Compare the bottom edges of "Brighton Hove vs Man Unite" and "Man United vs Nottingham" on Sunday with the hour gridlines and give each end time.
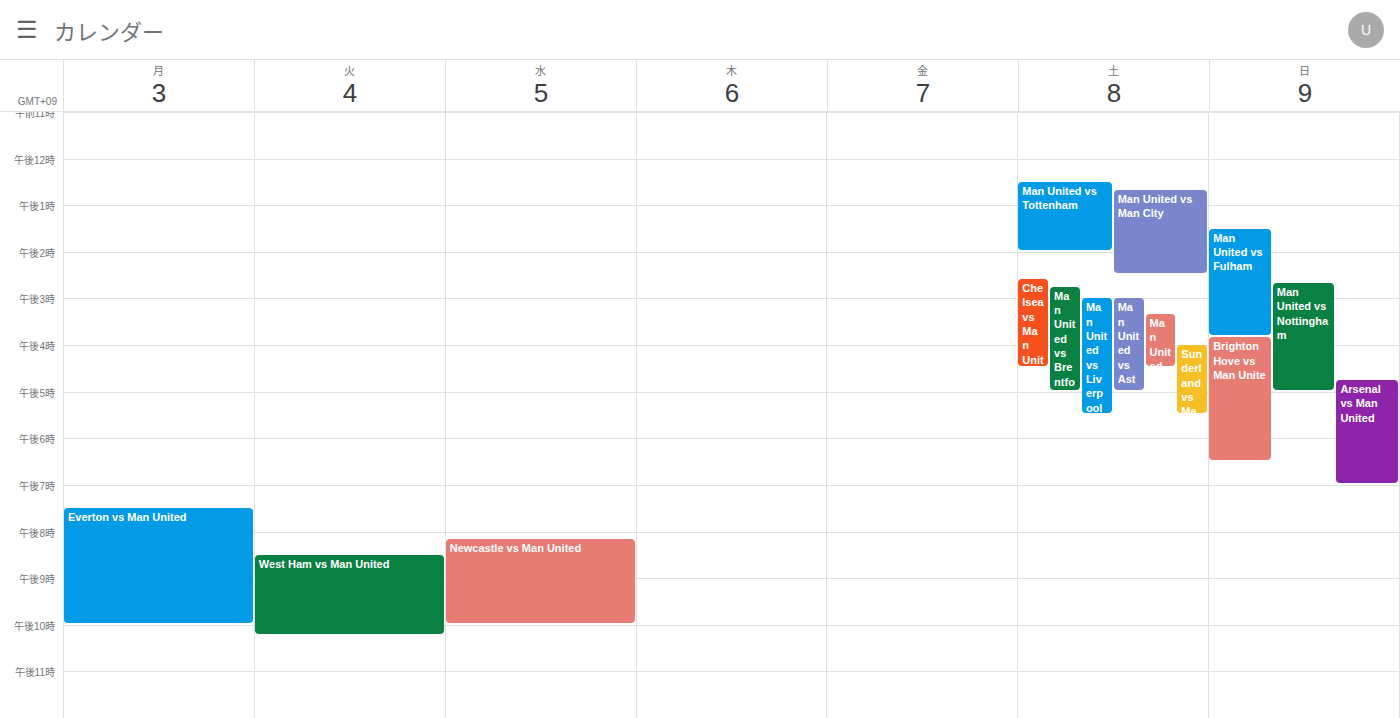
"Brighton Hove vs Man Unite": 6:30 PM, halfway between the 6 PM and 7 PM lines. "Man United vs Nottingham": 5:00 PM, exactly on the 5 PM line.